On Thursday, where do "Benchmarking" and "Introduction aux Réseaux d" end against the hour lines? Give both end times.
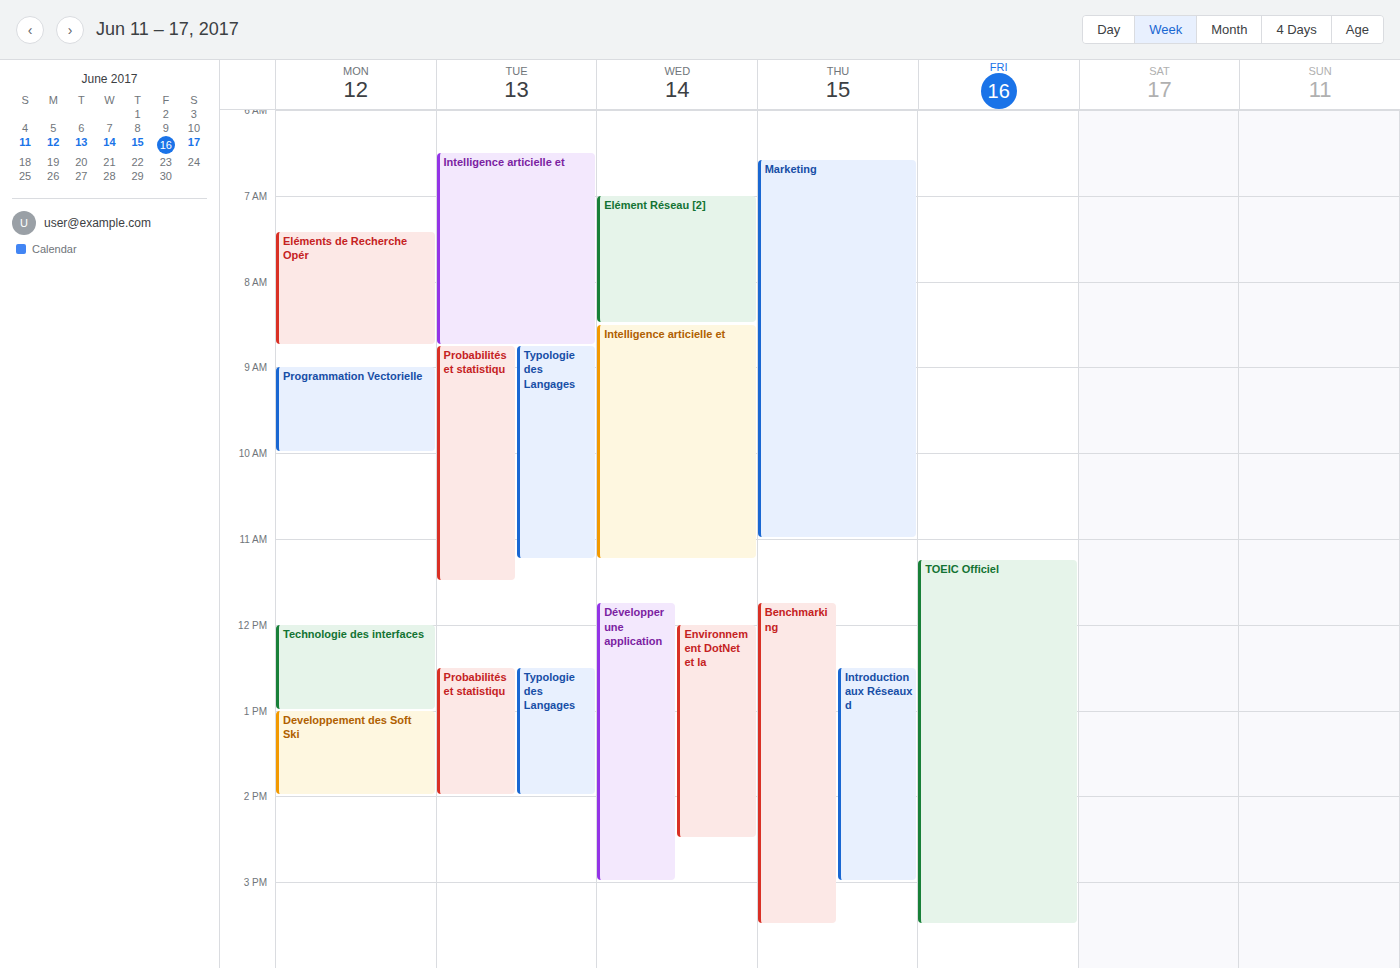
"Benchmarking": 3:30 PM, halfway between the 3 PM and 4 PM lines. "Introduction aux Réseaux d": 3:00 PM, exactly on the 3 PM line.